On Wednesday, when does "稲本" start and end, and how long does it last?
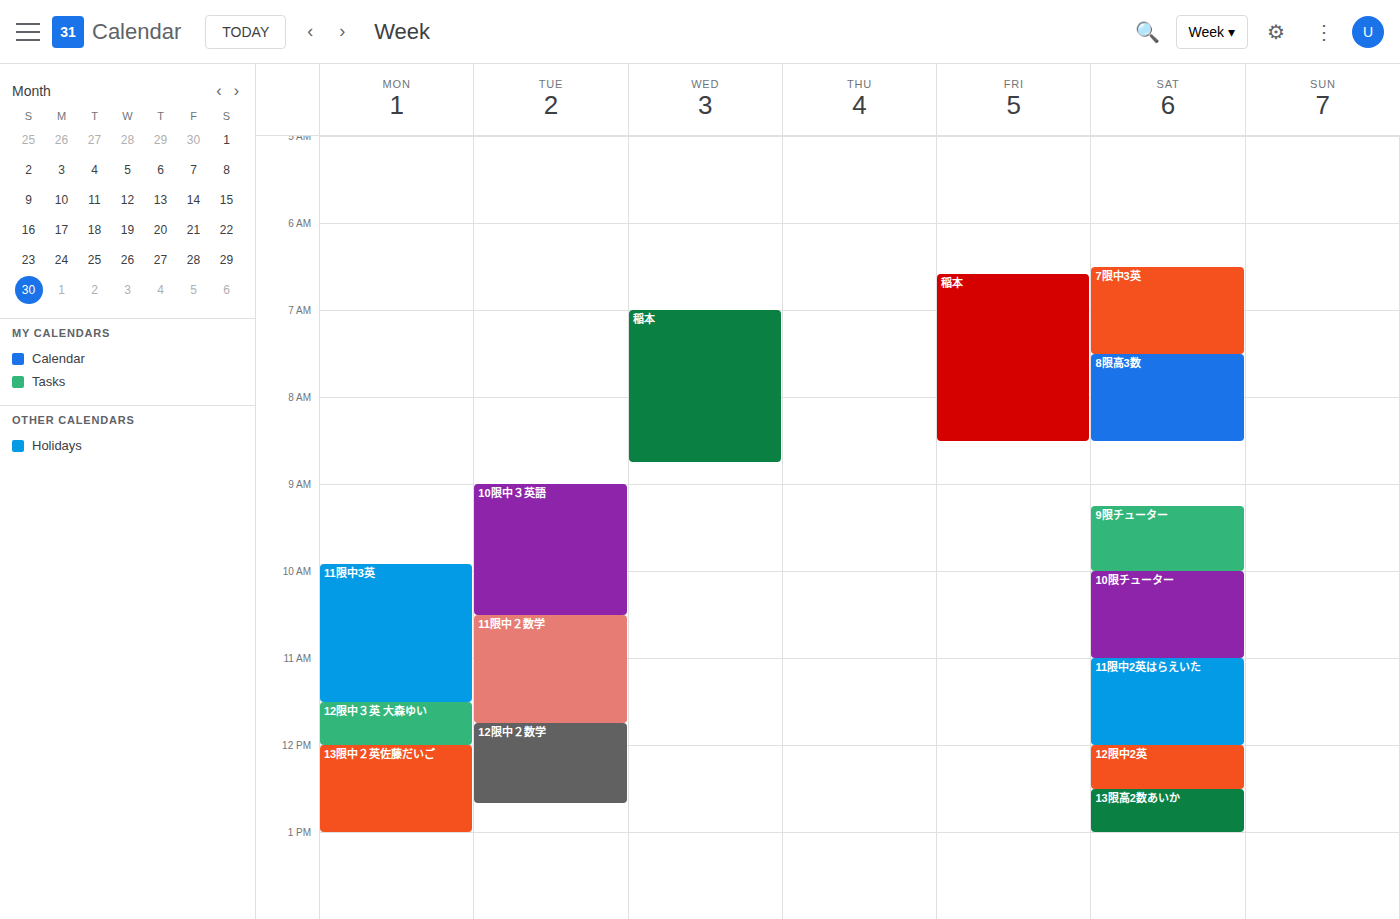
7:00 AM to 8:45 AM, 1 hour 45 minutes